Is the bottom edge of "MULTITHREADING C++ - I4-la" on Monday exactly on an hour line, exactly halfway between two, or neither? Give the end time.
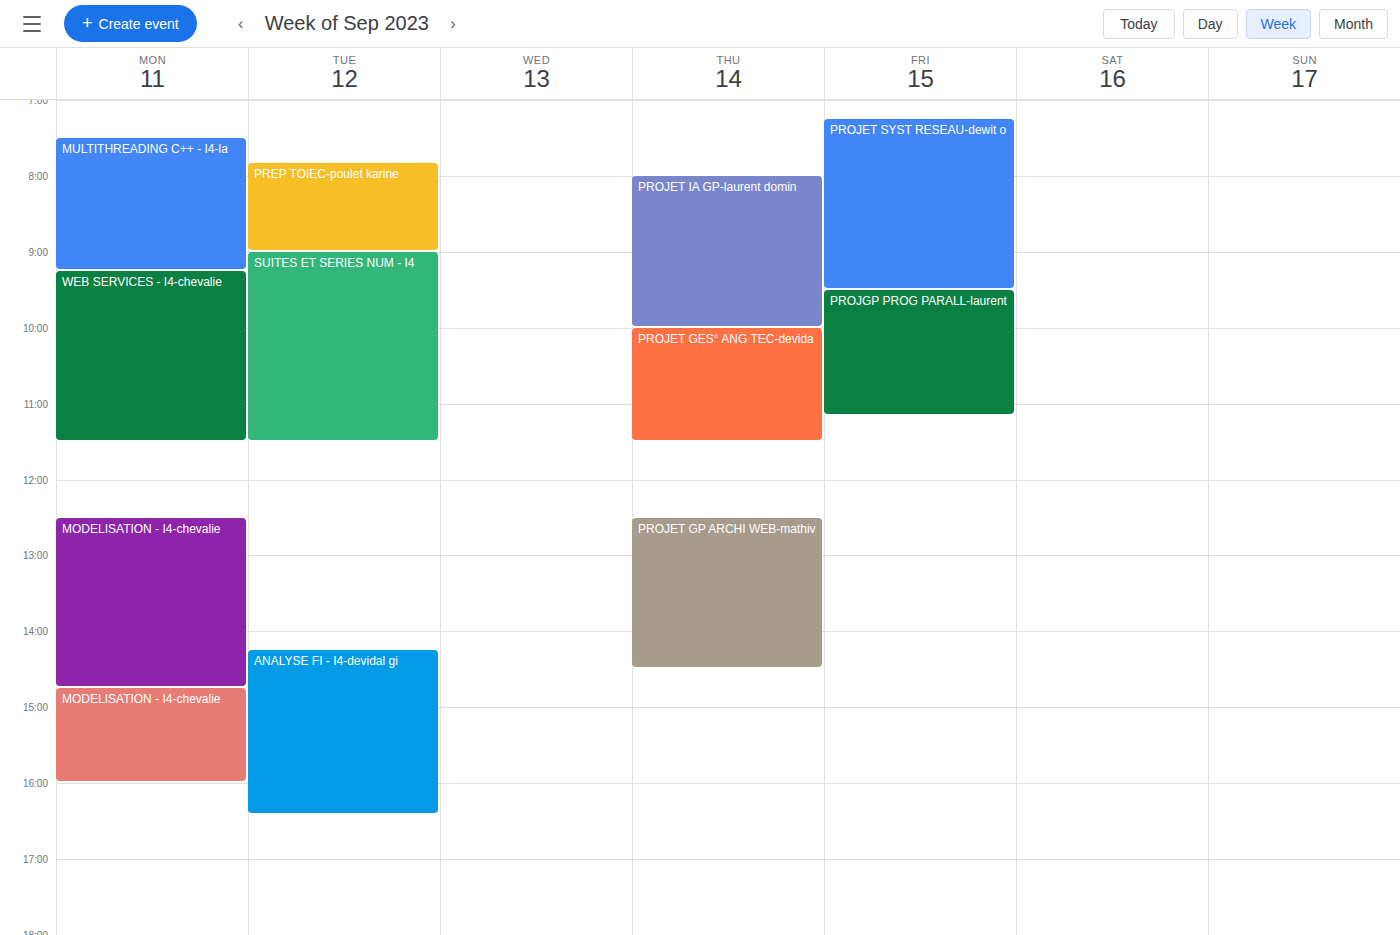
9:15 AM -- neither: a quarter of the way from the 9 AM line to the 10 AM line.